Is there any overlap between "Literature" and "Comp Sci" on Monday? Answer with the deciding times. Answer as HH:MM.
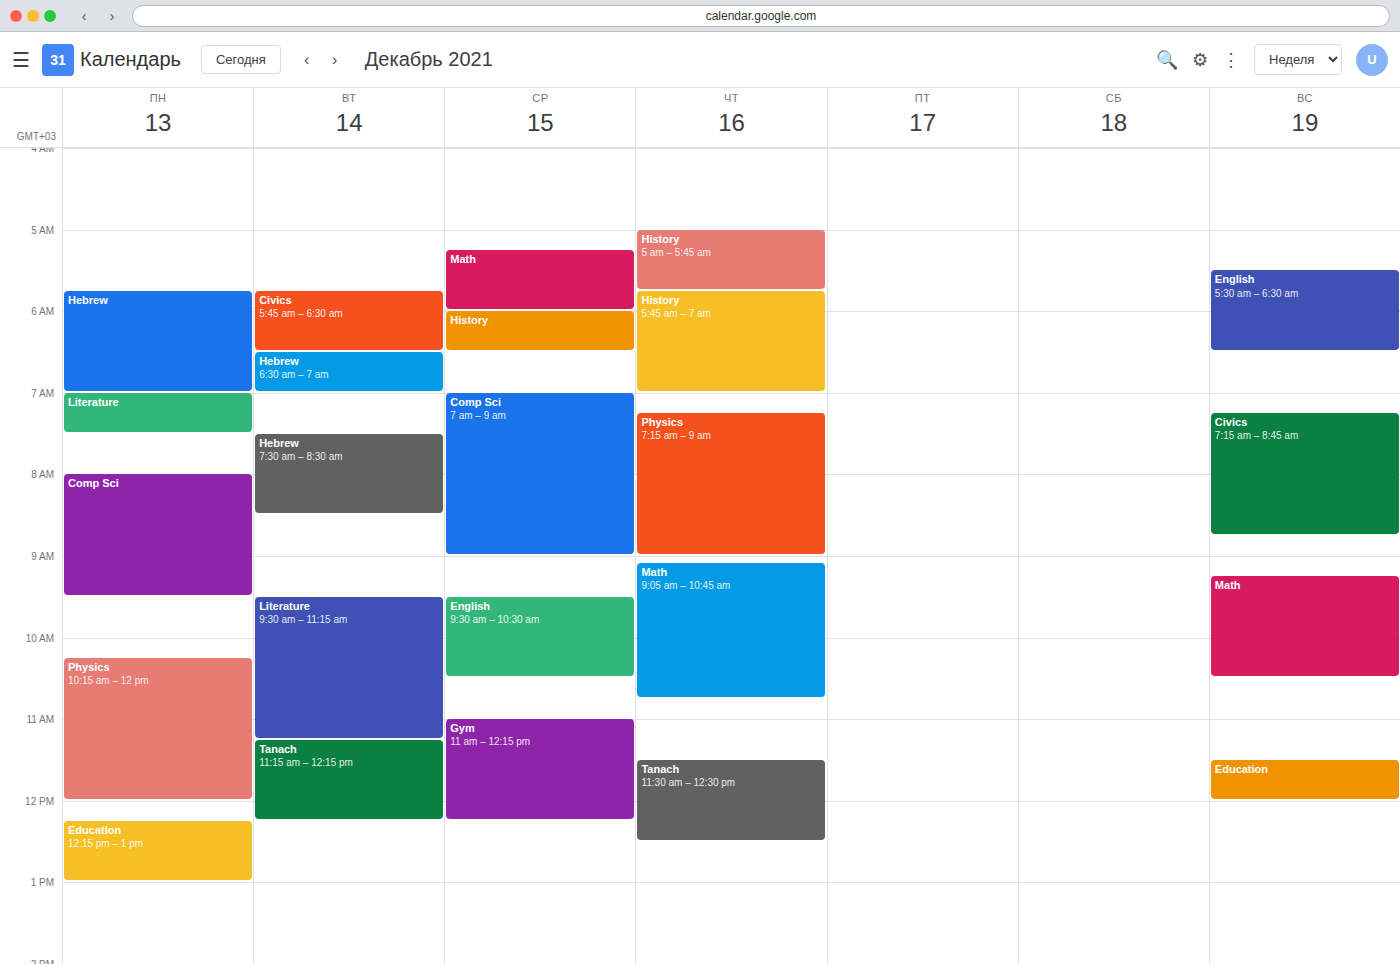
"Literature" ends at 07:30 and "Comp Sci" starts at 08:00 -- no overlap.